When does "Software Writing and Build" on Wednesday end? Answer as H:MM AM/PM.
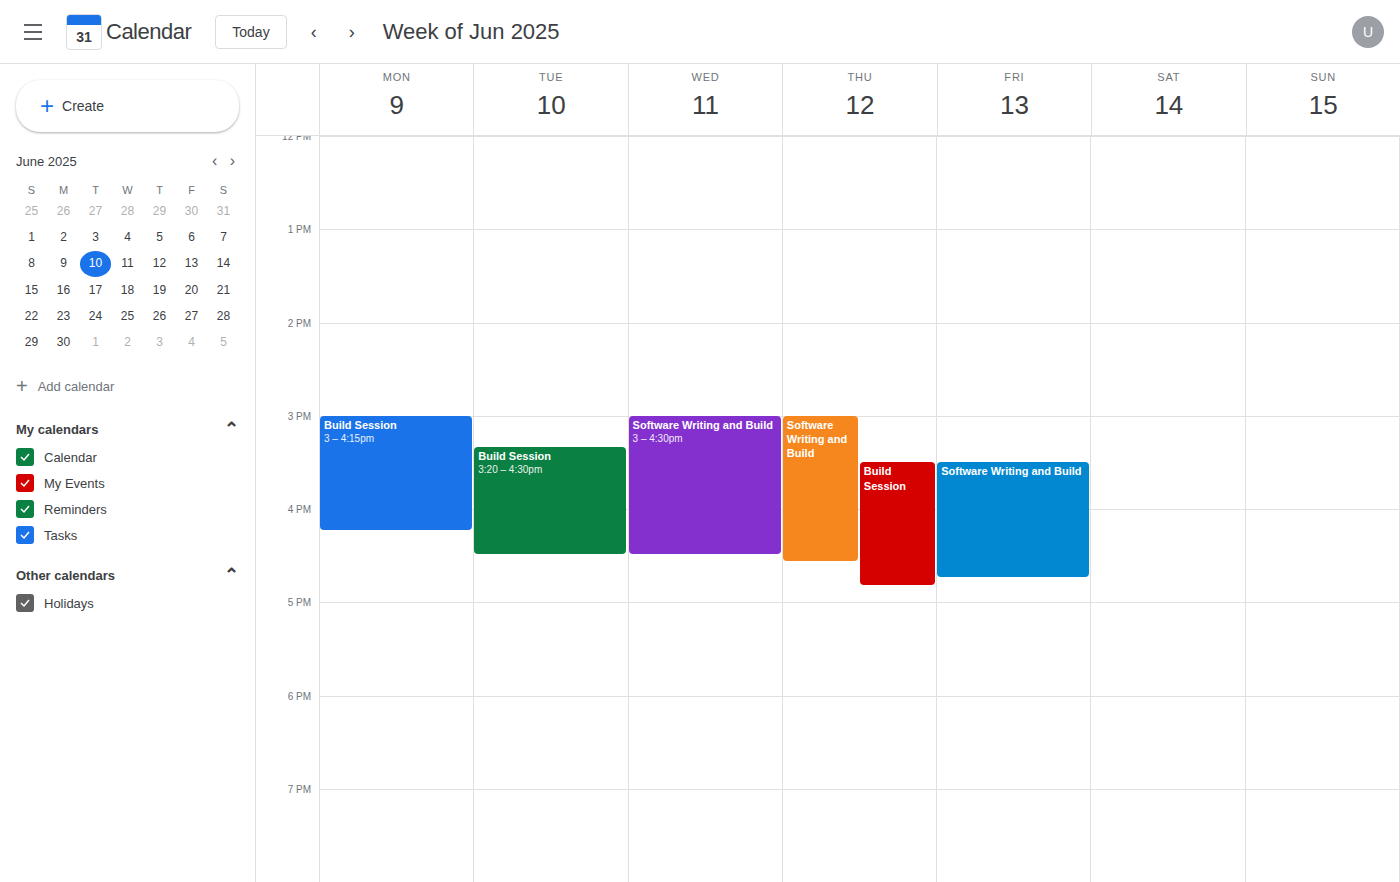
4:30 PM